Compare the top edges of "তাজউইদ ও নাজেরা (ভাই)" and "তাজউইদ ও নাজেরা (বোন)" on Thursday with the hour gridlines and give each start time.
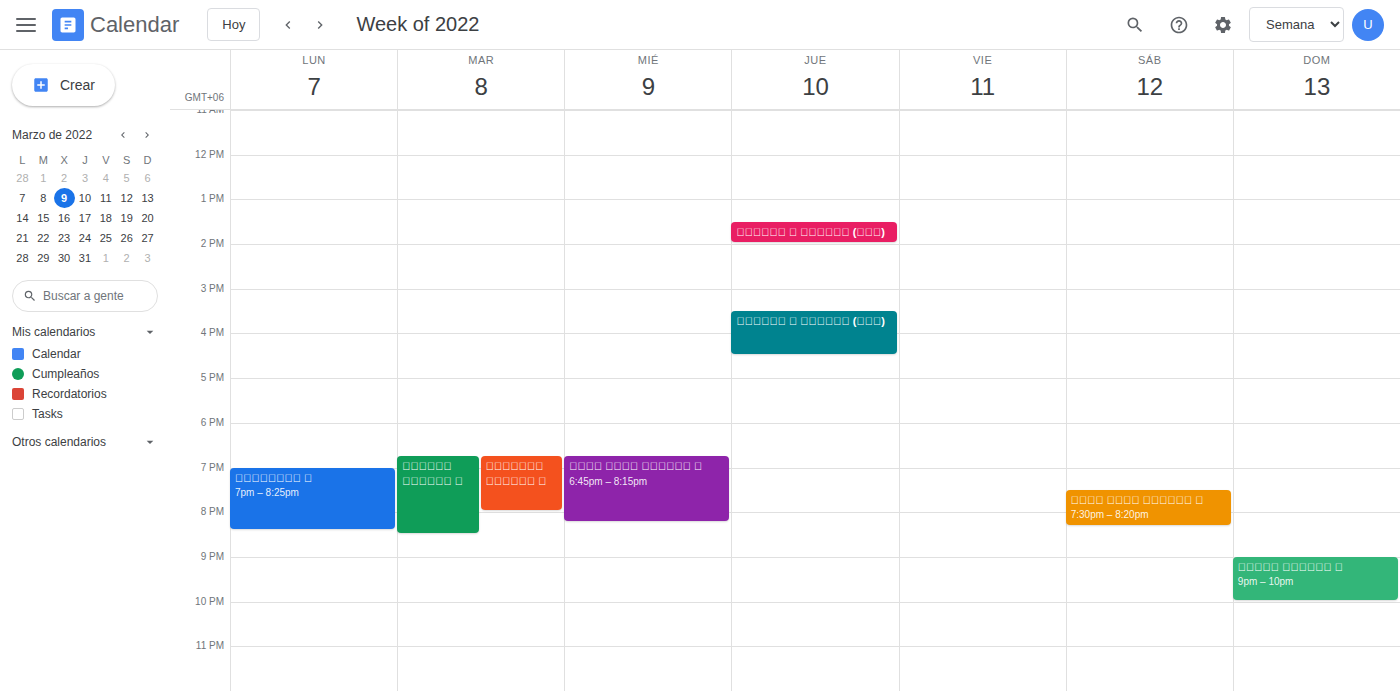
"তাজউইদ ও নাজেরা (ভাই)": 3:30 PM, halfway between the 3 PM and 4 PM lines. "তাজউইদ ও নাজেরা (বোন)": 1:30 PM, halfway between the 1 PM and 2 PM lines.